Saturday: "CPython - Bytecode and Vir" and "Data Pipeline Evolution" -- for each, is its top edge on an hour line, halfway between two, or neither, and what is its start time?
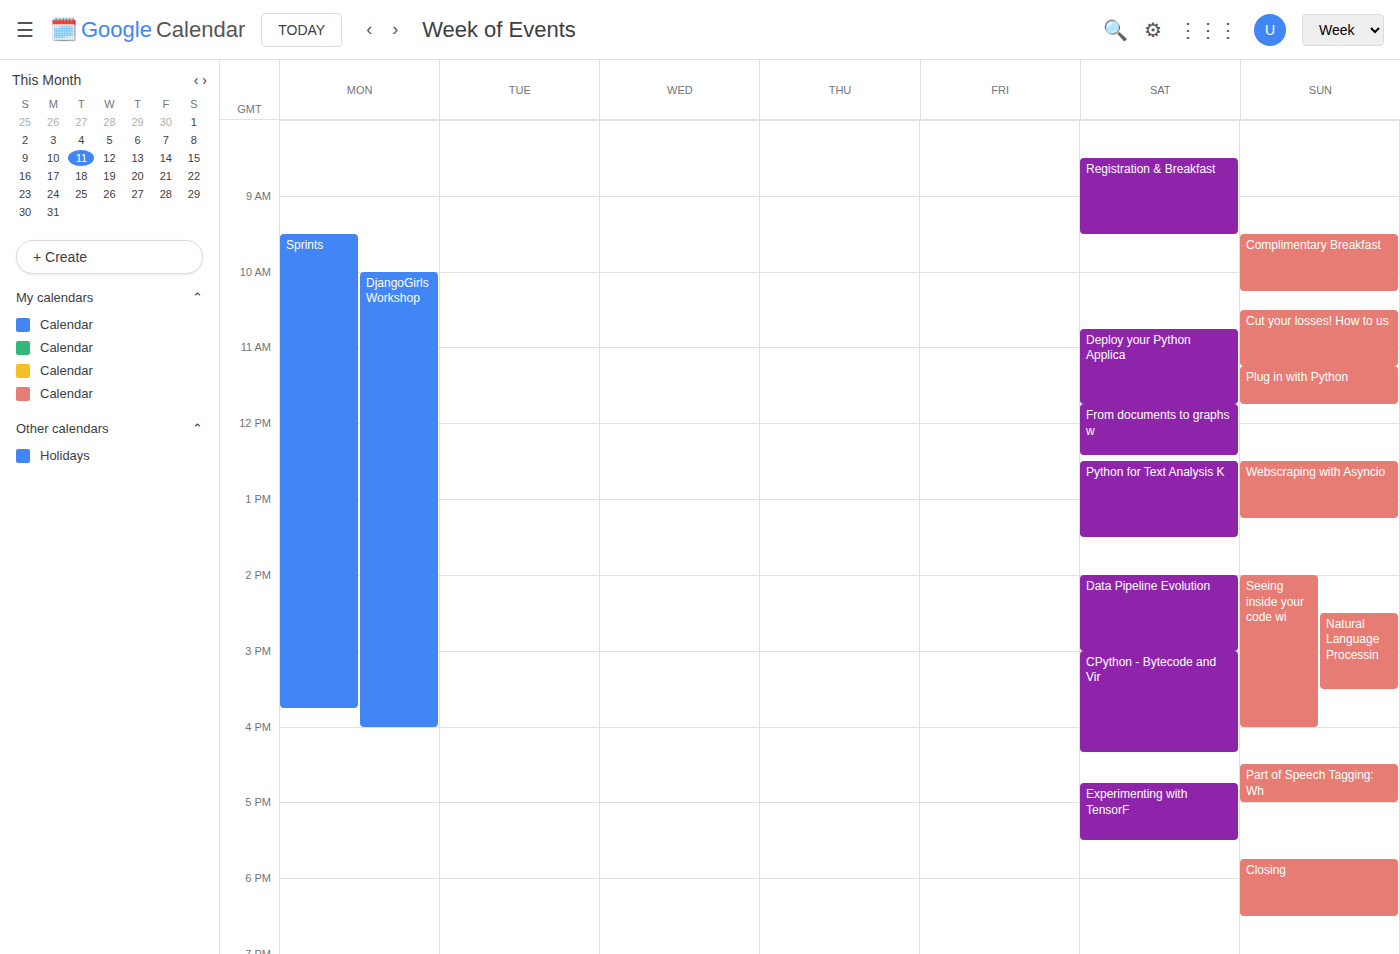
"CPython - Bytecode and Vir": 3:00 PM, exactly on the 3 PM line. "Data Pipeline Evolution": 2:00 PM, exactly on the 2 PM line.